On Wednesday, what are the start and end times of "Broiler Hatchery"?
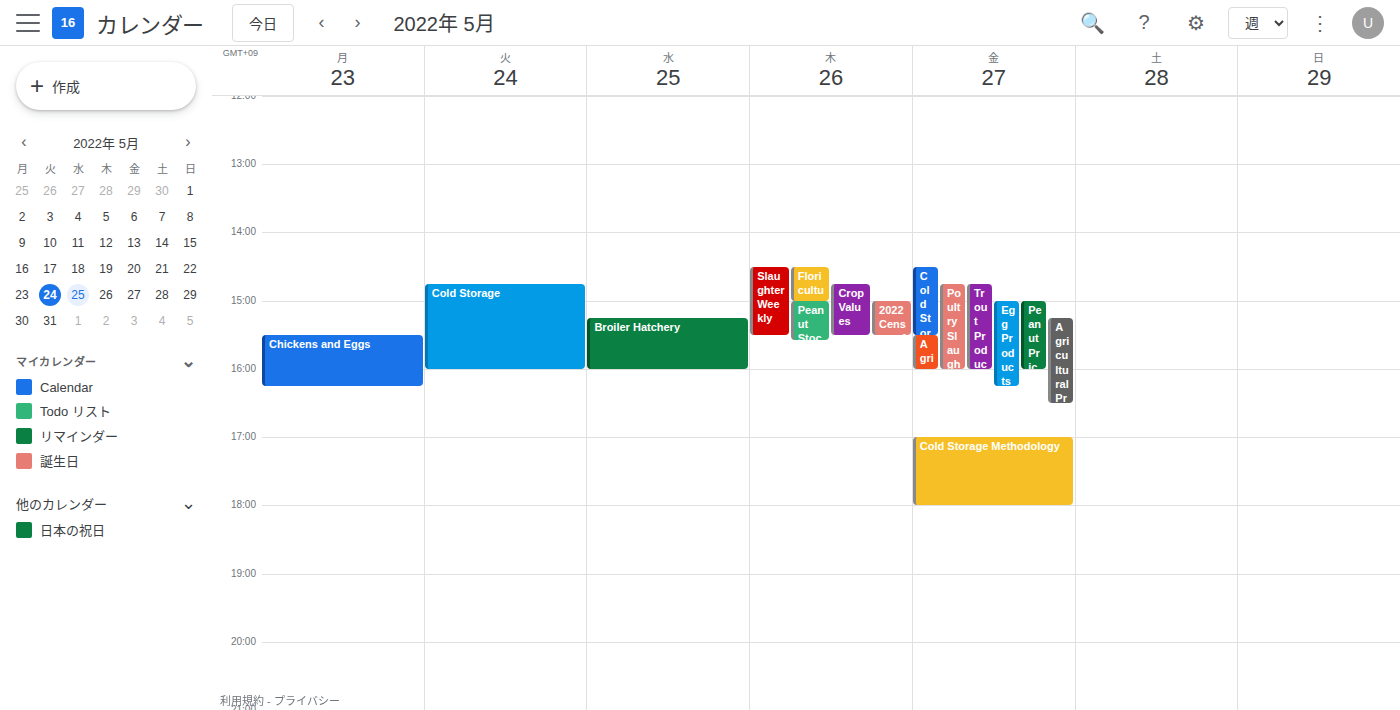
3:15 PM to 4:00 PM